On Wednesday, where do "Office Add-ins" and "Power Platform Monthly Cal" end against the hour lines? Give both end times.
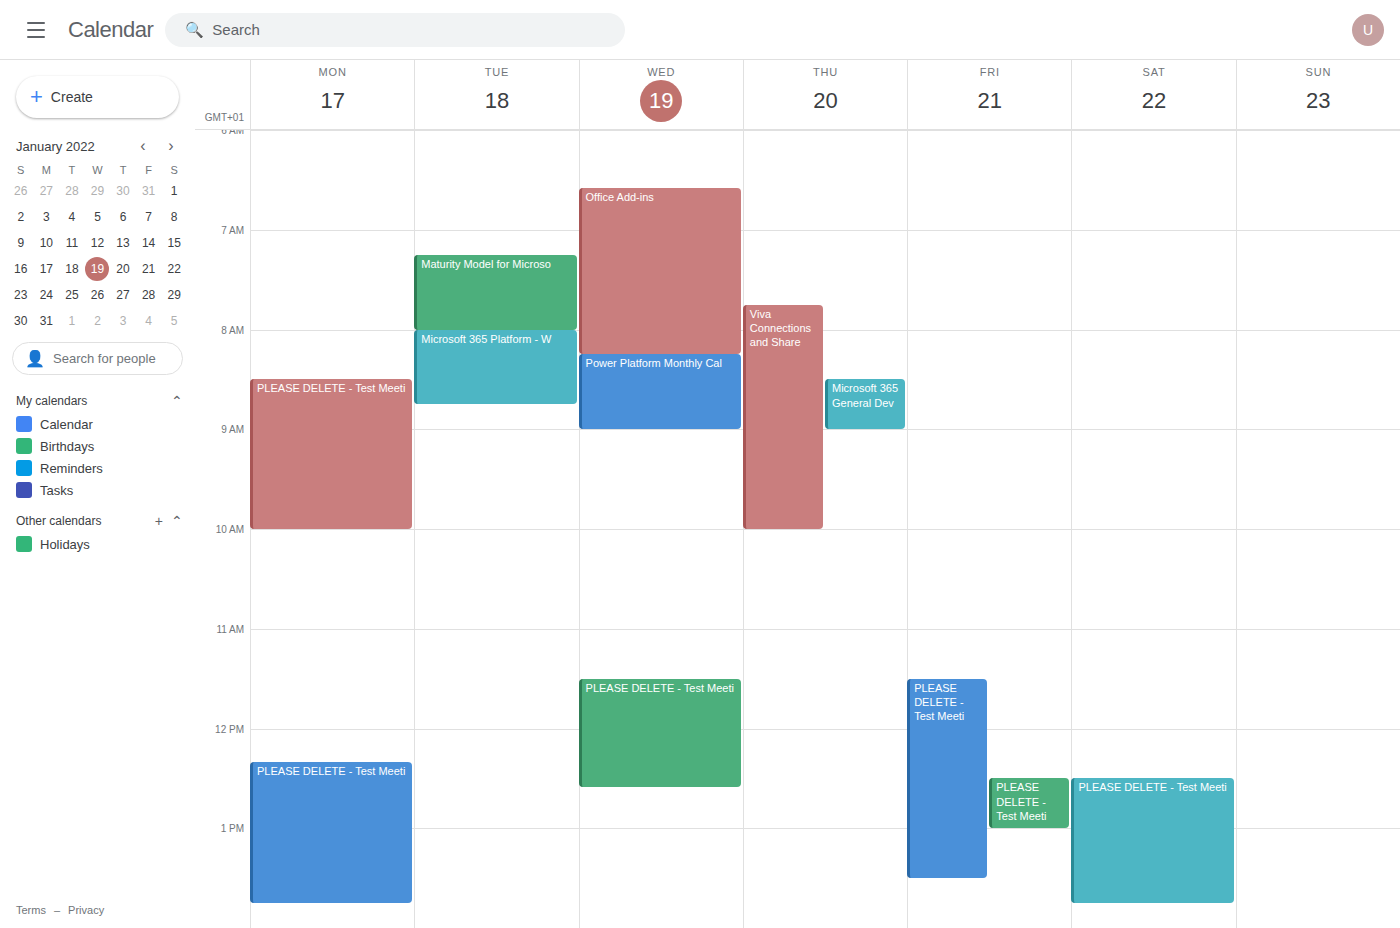
"Office Add-ins": 8:15 AM, neither: a quarter of the way from the 8 AM line to the 9 AM line. "Power Platform Monthly Cal": 9:00 AM, exactly on the 9 AM line.